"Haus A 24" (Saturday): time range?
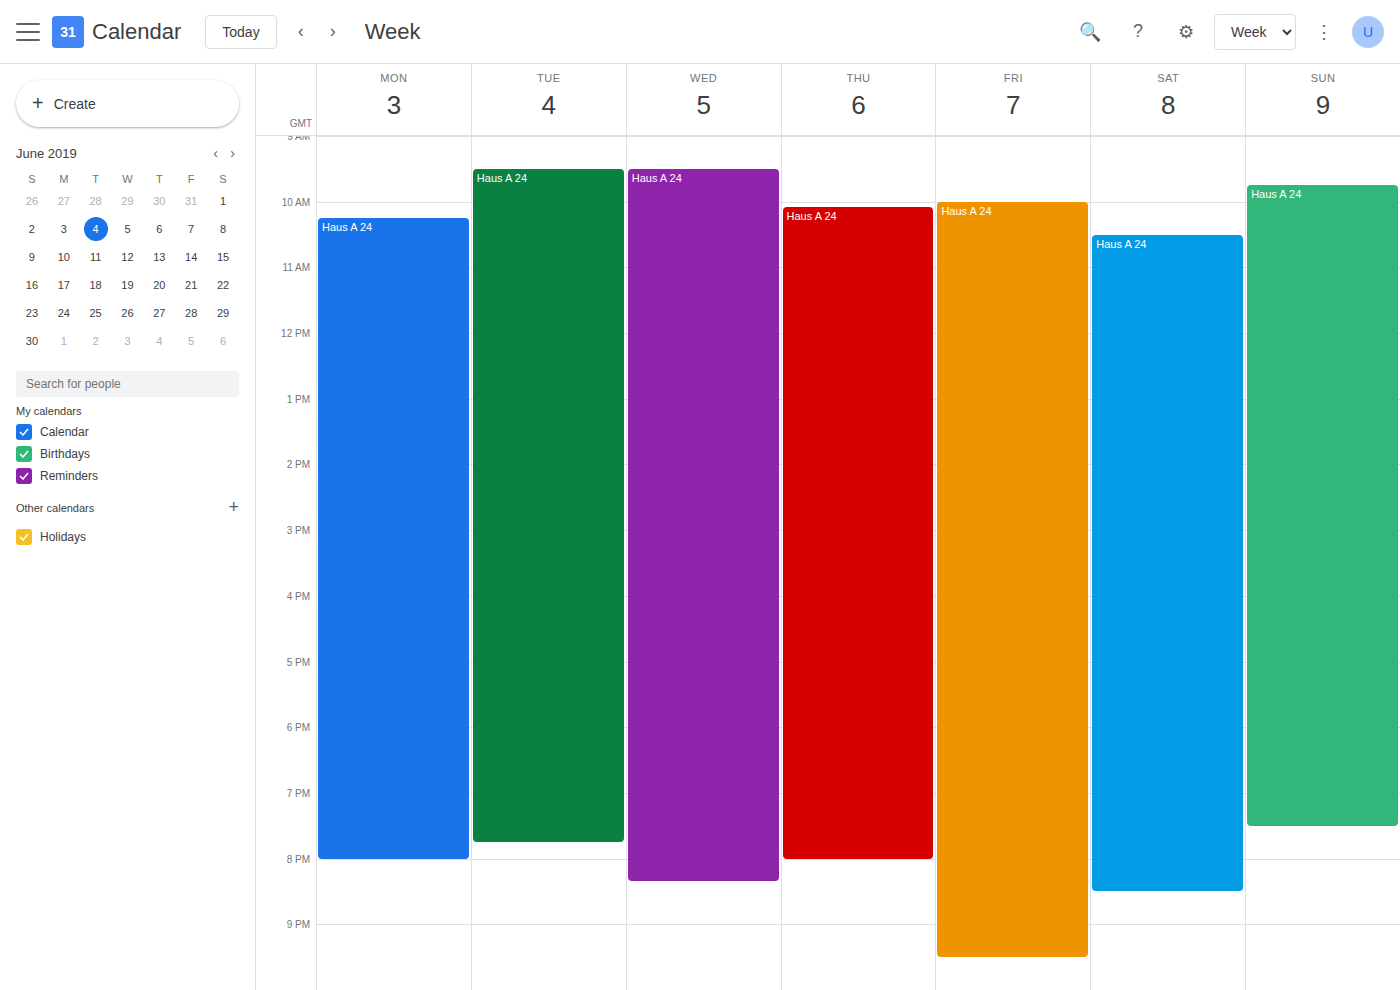
10:30 AM to 8:30 PM